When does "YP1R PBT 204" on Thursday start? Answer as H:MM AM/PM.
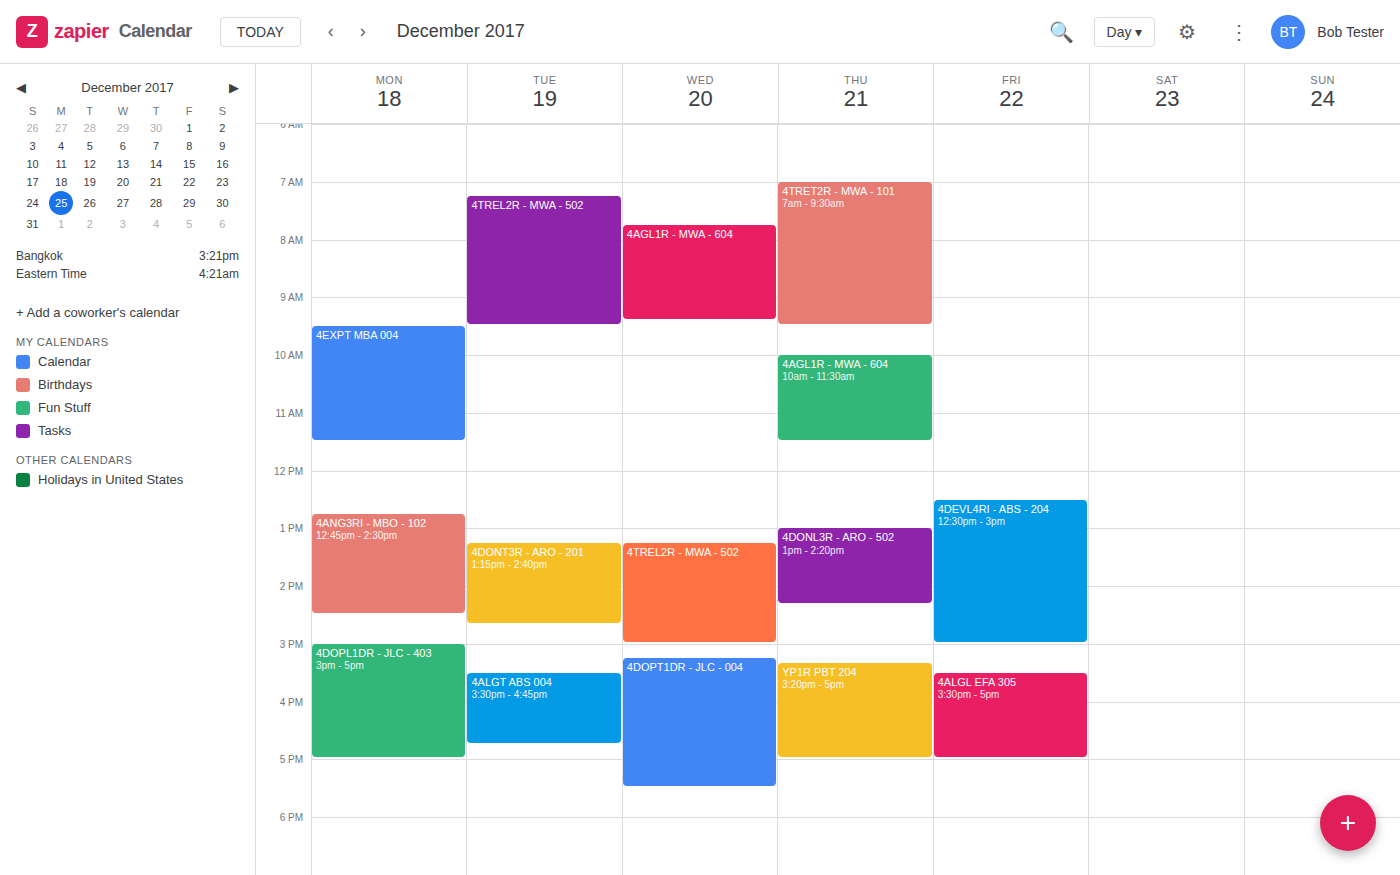
3:20 PM